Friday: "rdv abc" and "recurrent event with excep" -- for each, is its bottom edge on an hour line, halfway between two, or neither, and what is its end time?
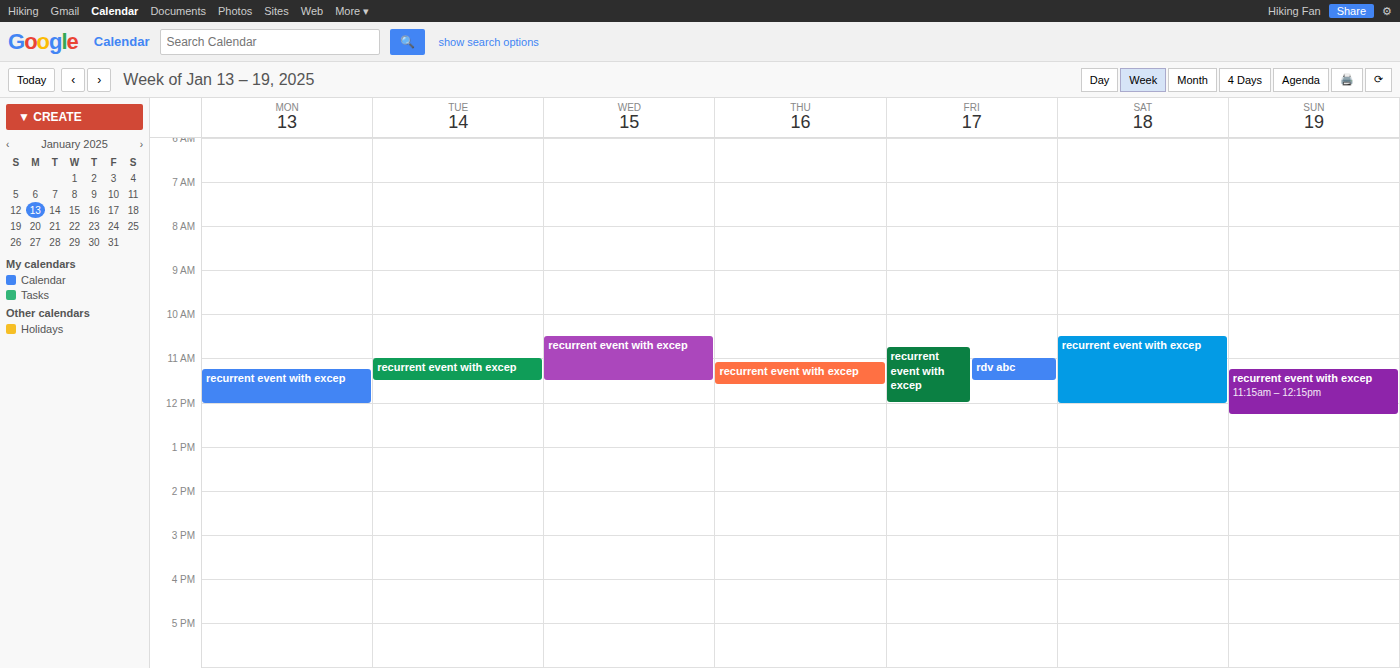
"rdv abc": 11:30 AM, halfway between the 11 AM and 12 PM lines. "recurrent event with excep": 12:00 PM, exactly on the 12 PM line.